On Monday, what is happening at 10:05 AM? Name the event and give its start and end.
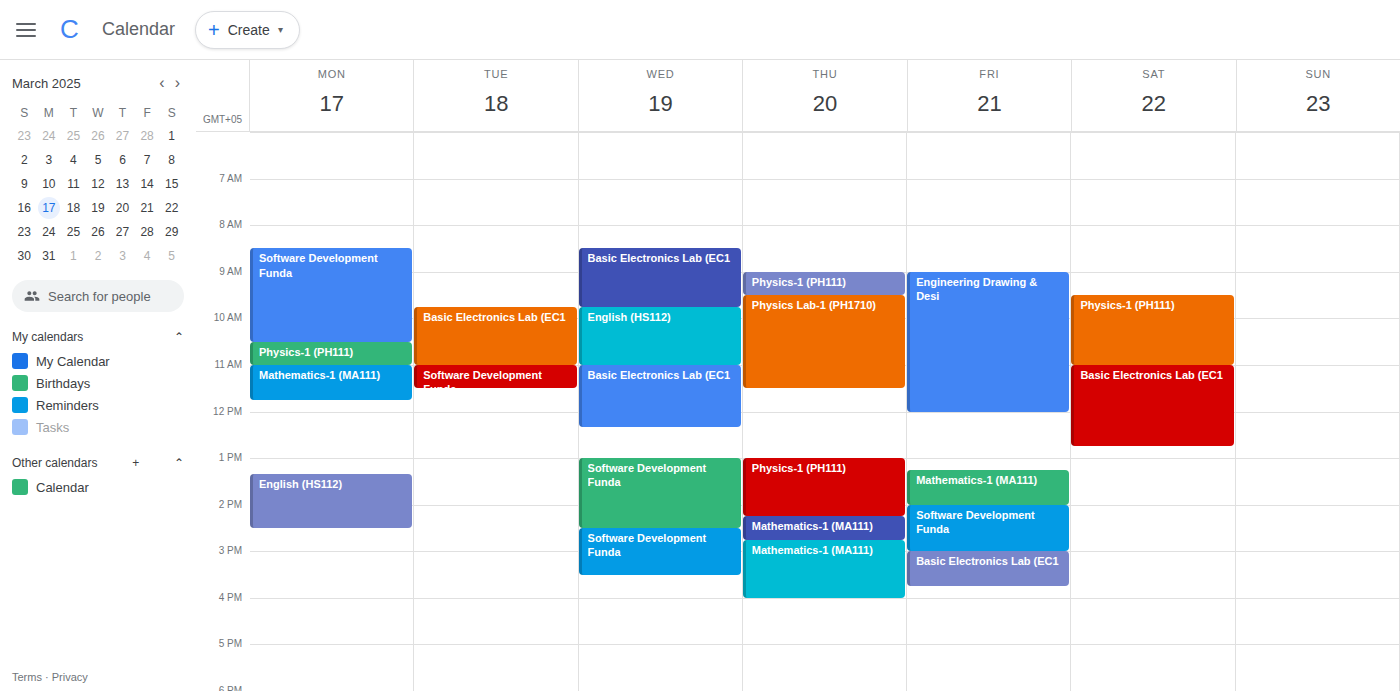
"Software Development Funda", 8:30 AM to 10:30 AM